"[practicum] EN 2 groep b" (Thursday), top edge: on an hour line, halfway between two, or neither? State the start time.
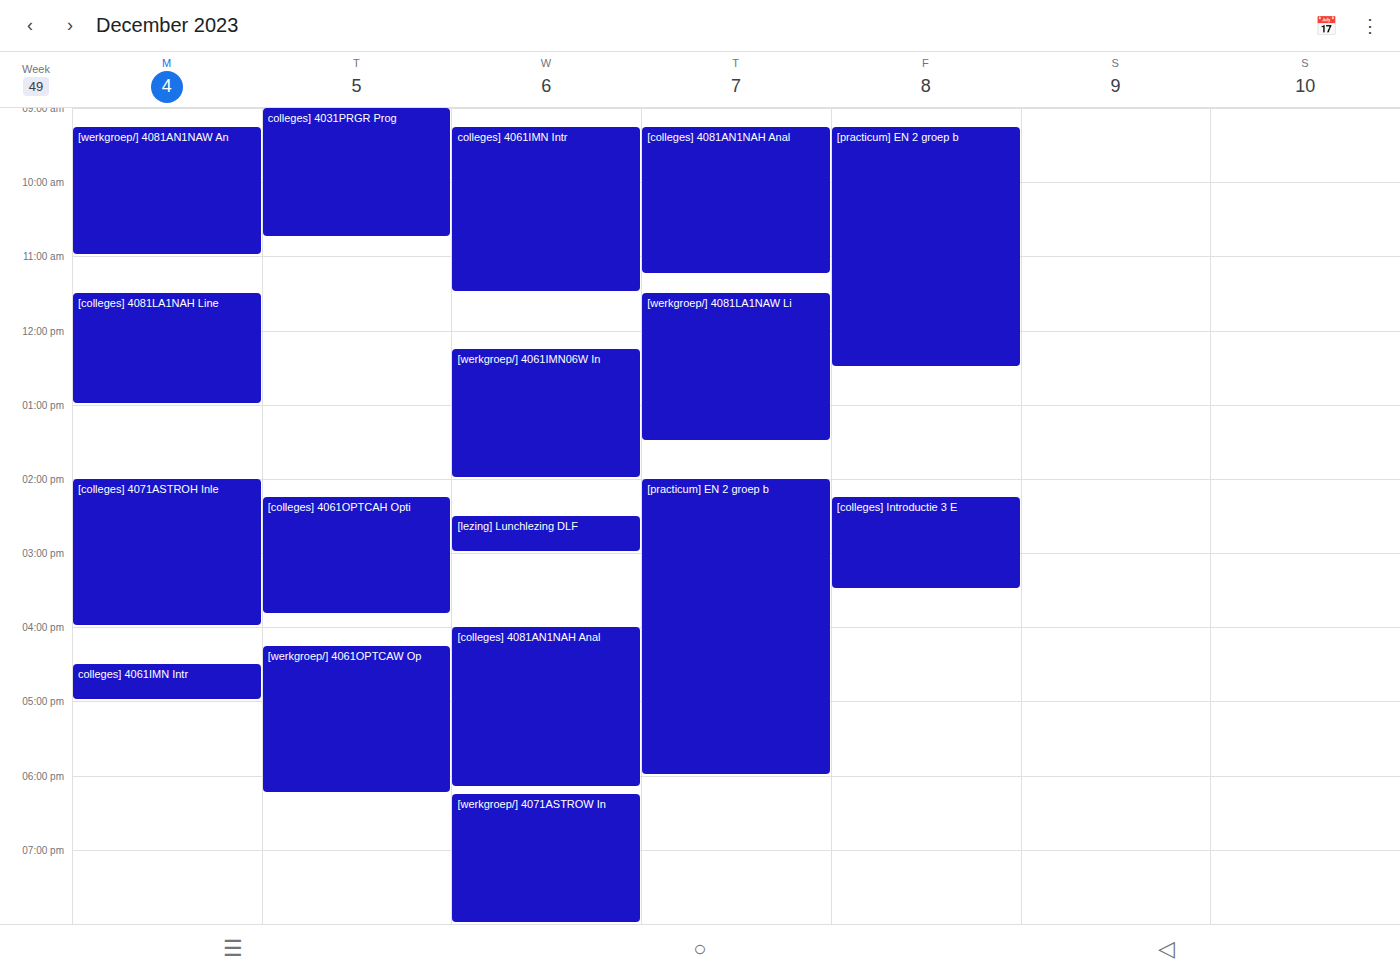
2:00 PM -- exactly on the 2 PM line.